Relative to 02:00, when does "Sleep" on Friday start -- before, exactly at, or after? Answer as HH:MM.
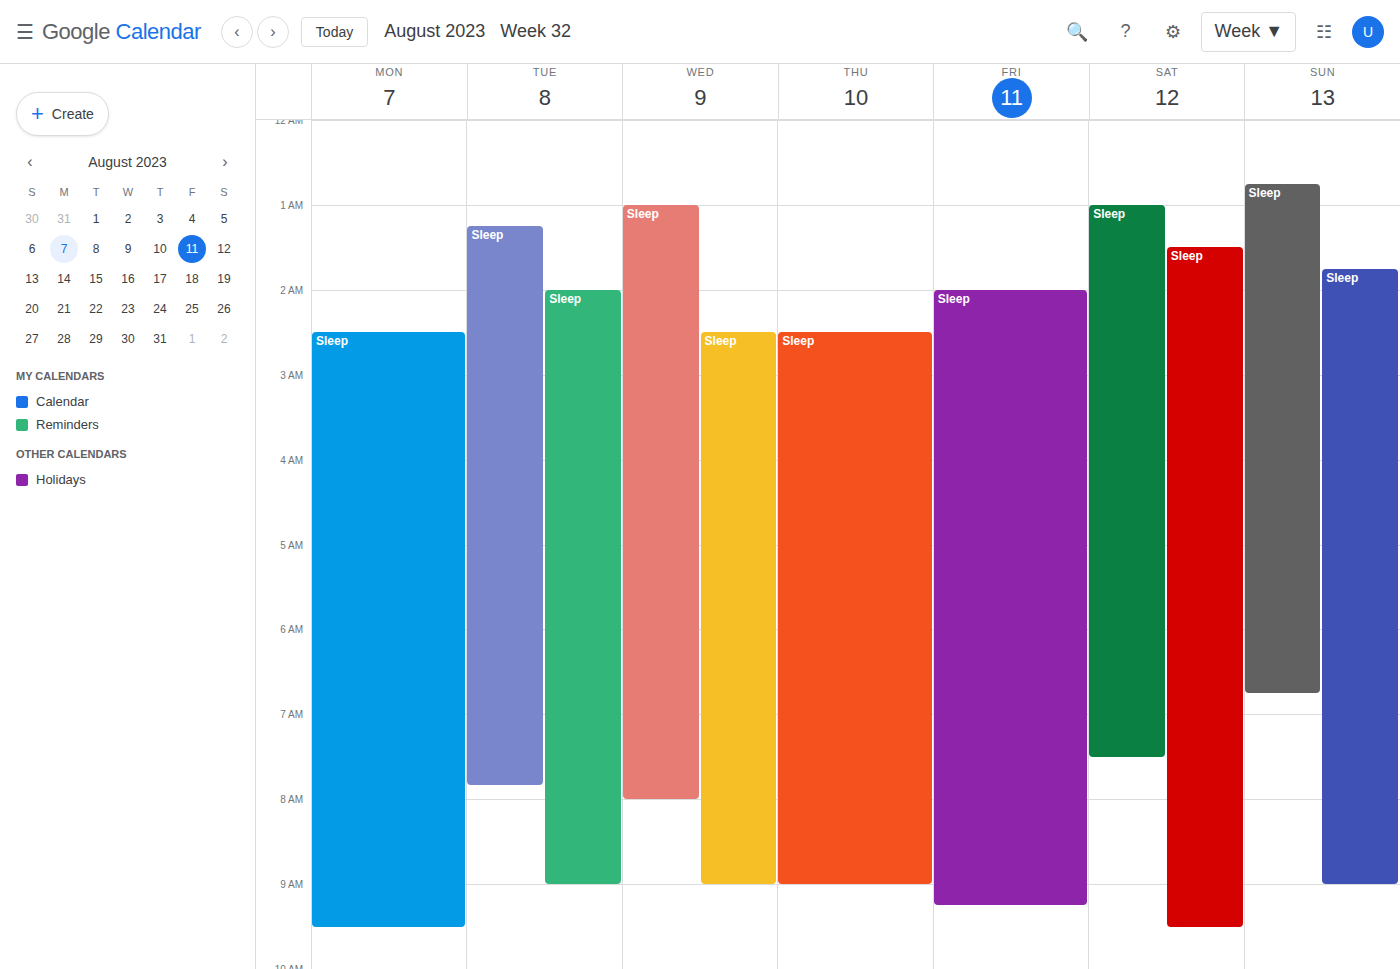
02:00 -- exactly at 02:00, on the 02:00 line.